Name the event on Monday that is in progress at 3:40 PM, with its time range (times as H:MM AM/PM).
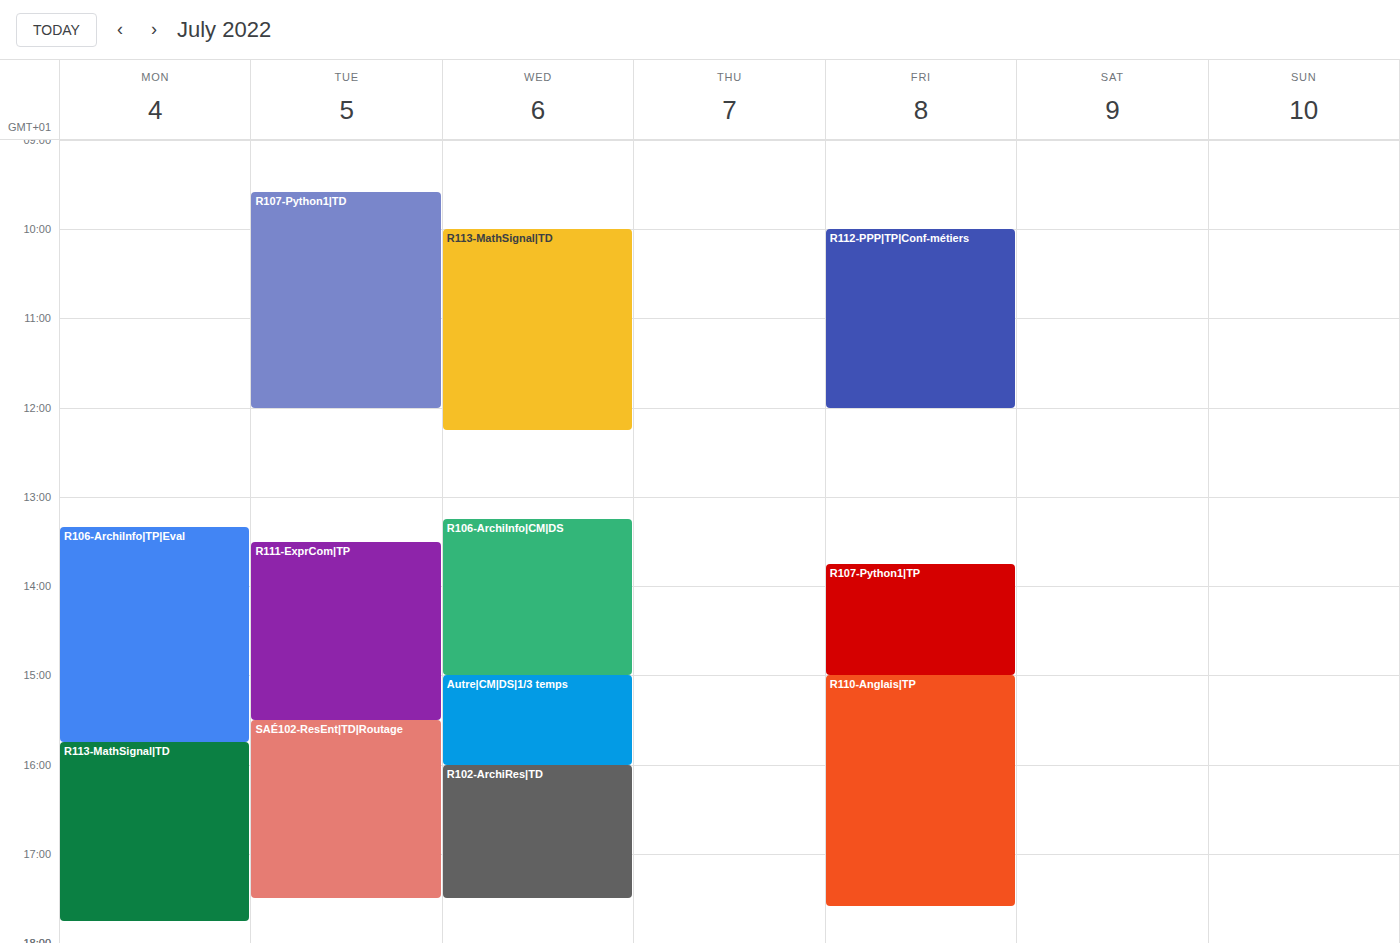
"R106-ArchiInfo|TP|Eval", 1:20 PM to 3:45 PM